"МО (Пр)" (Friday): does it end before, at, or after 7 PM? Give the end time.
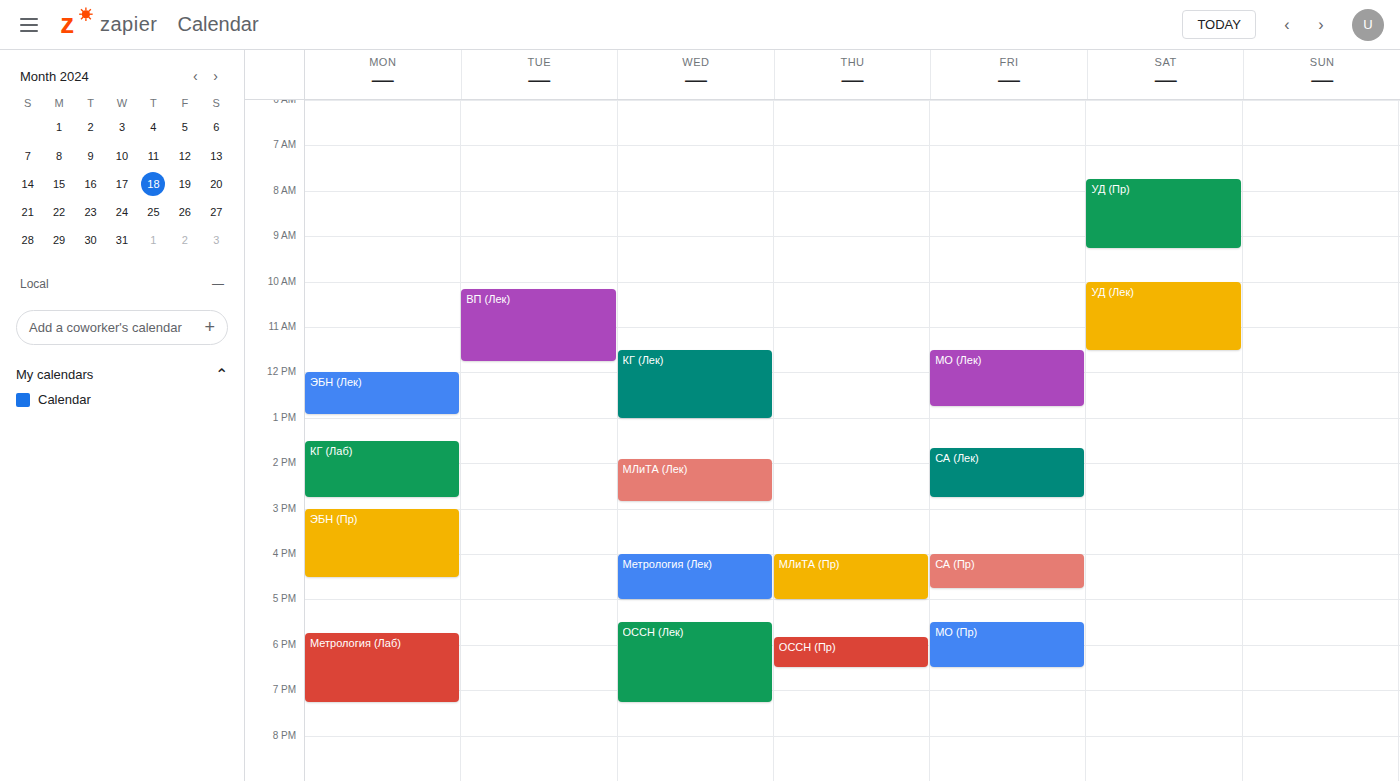
6:30 PM -- before 7 PM, 30 minutes above the 7 PM line.